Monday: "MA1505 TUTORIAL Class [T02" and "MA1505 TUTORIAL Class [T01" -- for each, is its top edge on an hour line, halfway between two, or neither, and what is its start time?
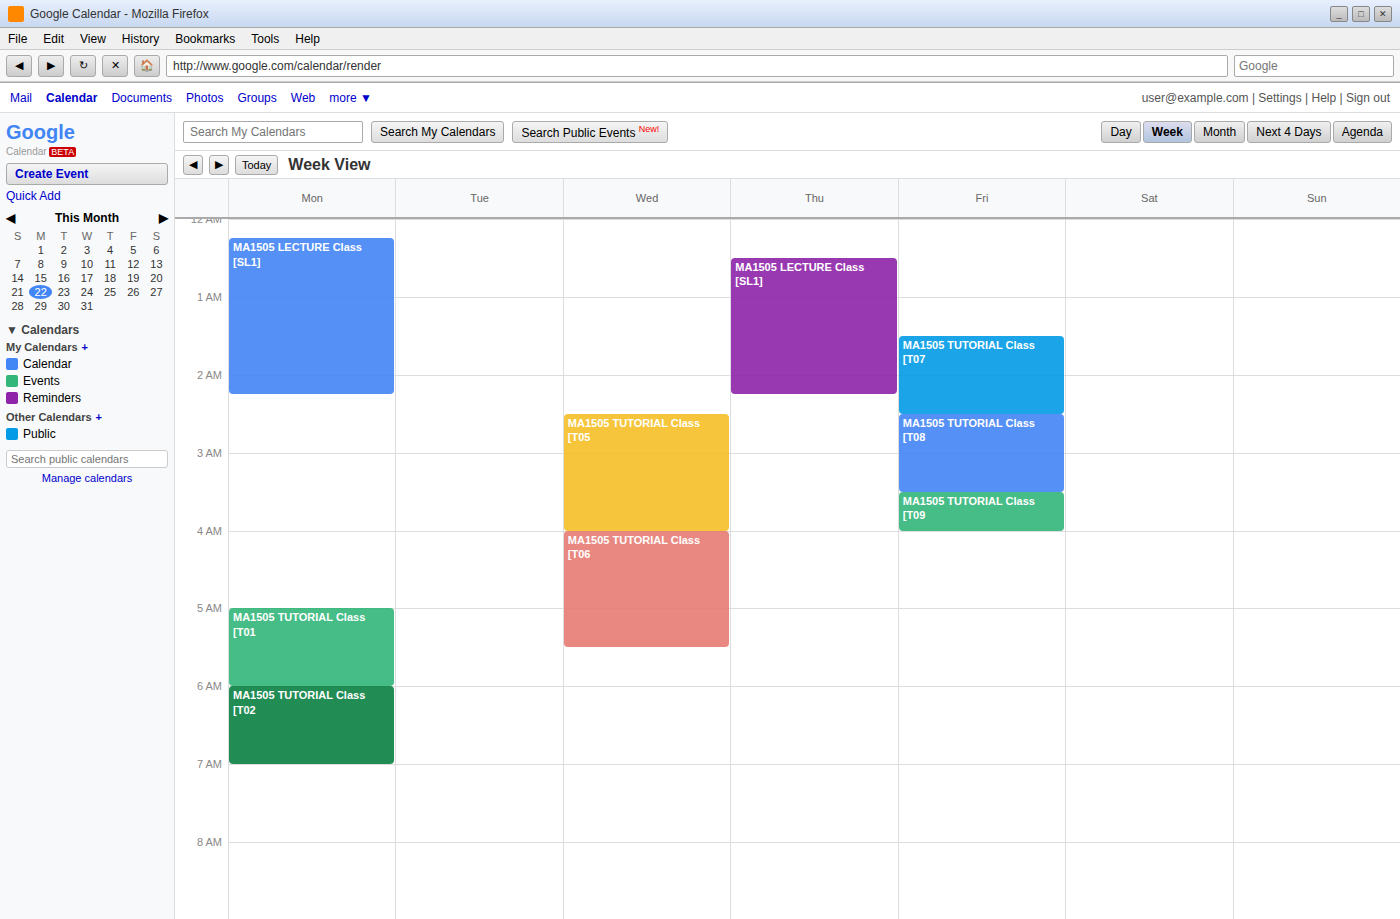
"MA1505 TUTORIAL Class [T02": 6:00 AM, exactly on the 6 AM line. "MA1505 TUTORIAL Class [T01": 5:00 AM, exactly on the 5 AM line.